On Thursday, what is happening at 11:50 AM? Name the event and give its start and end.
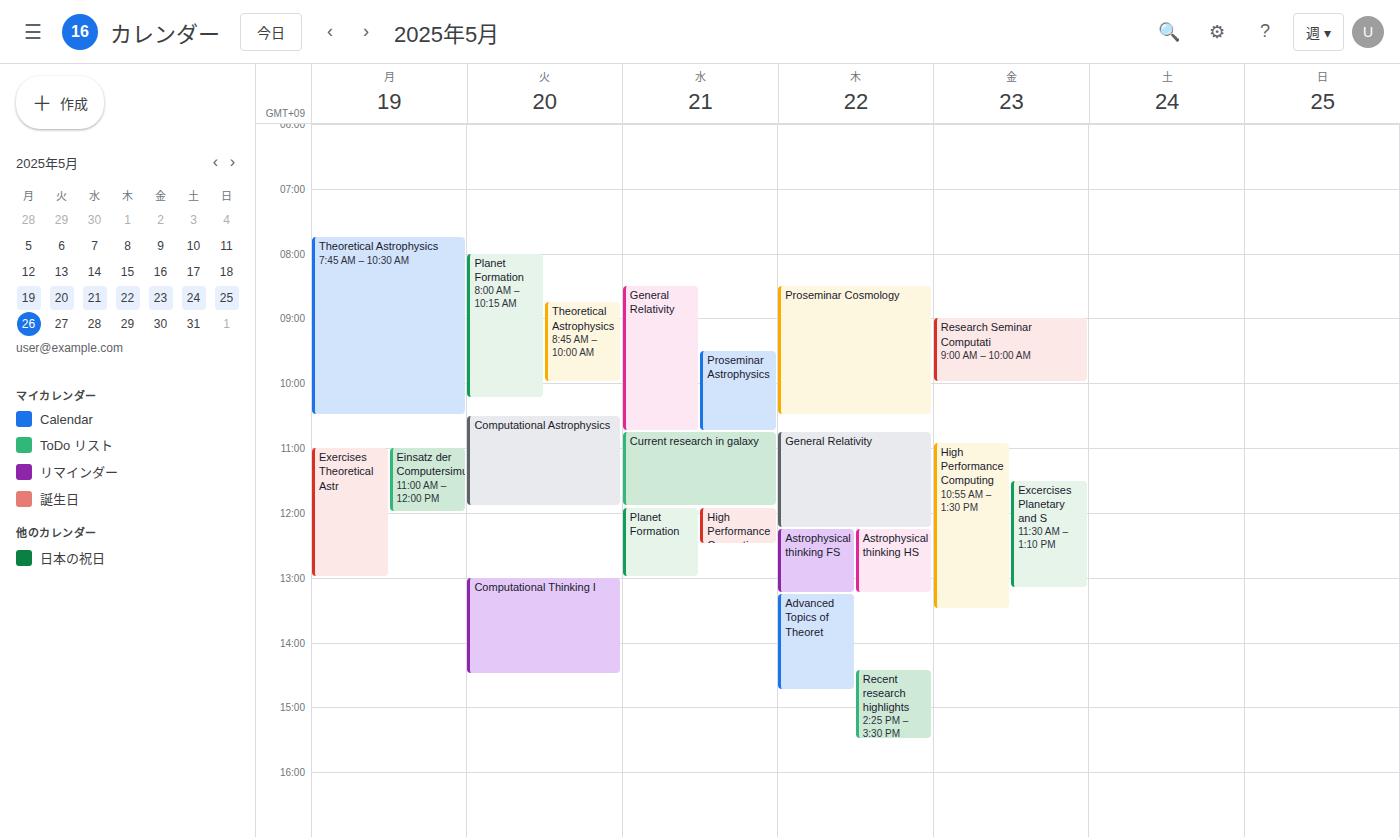
"General Relativity", 10:45 AM to 12:15 PM